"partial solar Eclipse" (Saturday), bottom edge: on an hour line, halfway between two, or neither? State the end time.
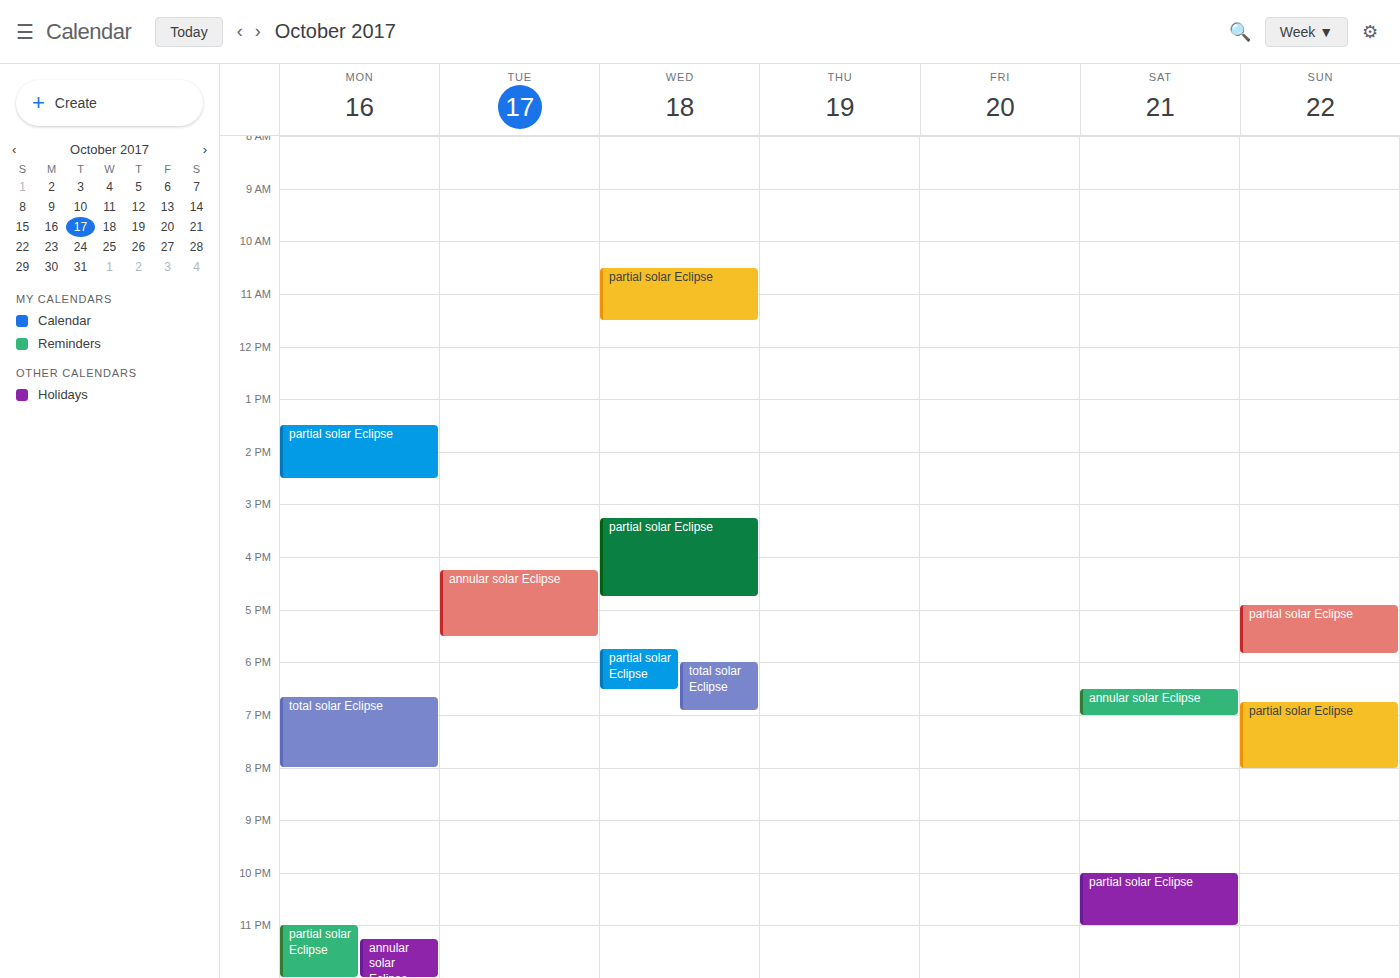
11:00 PM -- exactly on the 11 PM line.